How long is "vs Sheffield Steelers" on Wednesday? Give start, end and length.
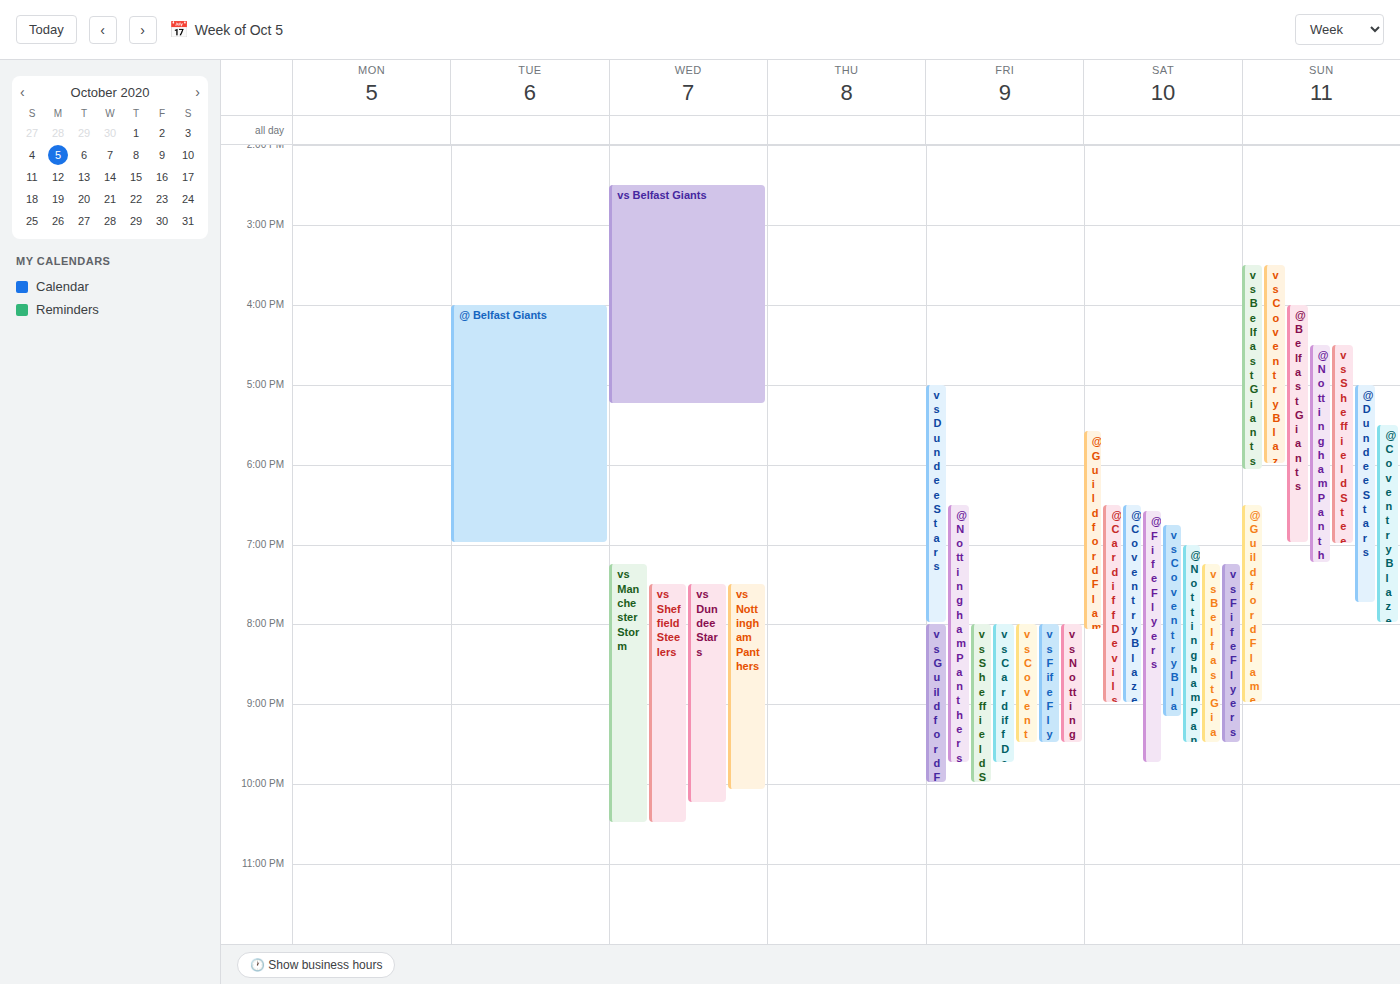
7:30 PM to 10:30 PM, 3 hours